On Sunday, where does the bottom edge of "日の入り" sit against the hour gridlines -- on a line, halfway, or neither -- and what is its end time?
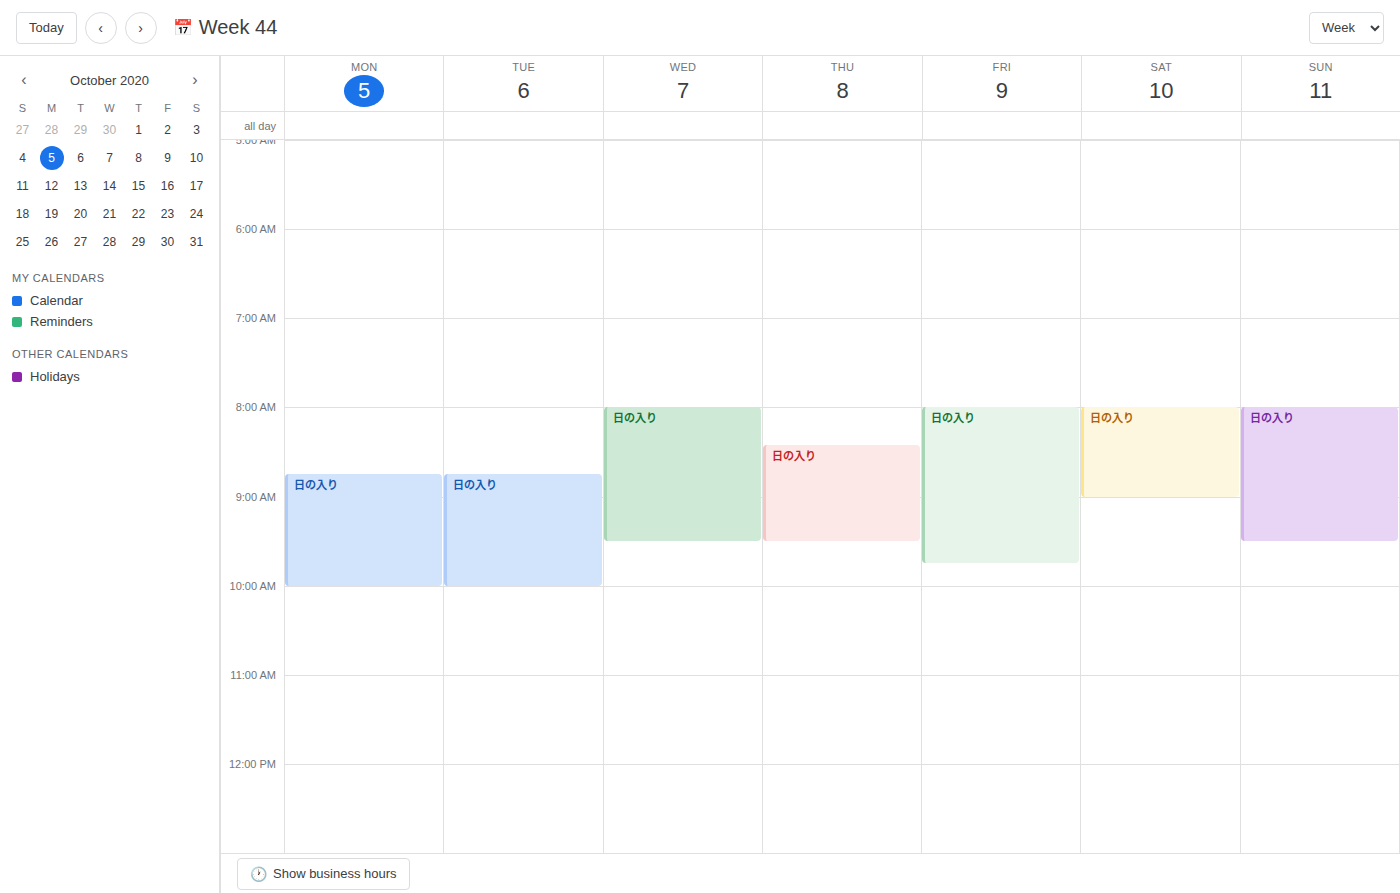
9:30 AM -- halfway between the 9 AM and 10 AM lines.